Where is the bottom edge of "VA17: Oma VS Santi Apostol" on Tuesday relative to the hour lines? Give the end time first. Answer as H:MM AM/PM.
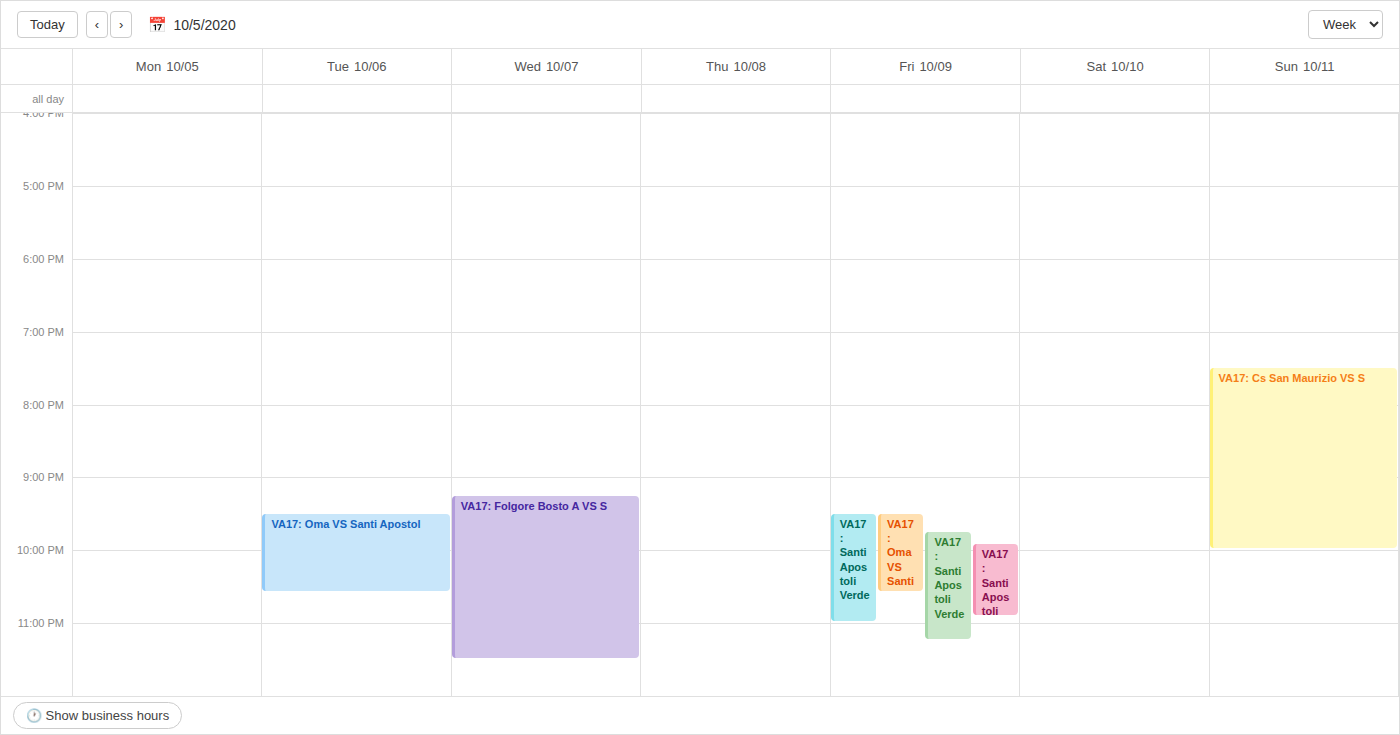
10:35 PM -- neither: 35 minutes below the 10 PM line and 25 minutes above the 11 PM line.